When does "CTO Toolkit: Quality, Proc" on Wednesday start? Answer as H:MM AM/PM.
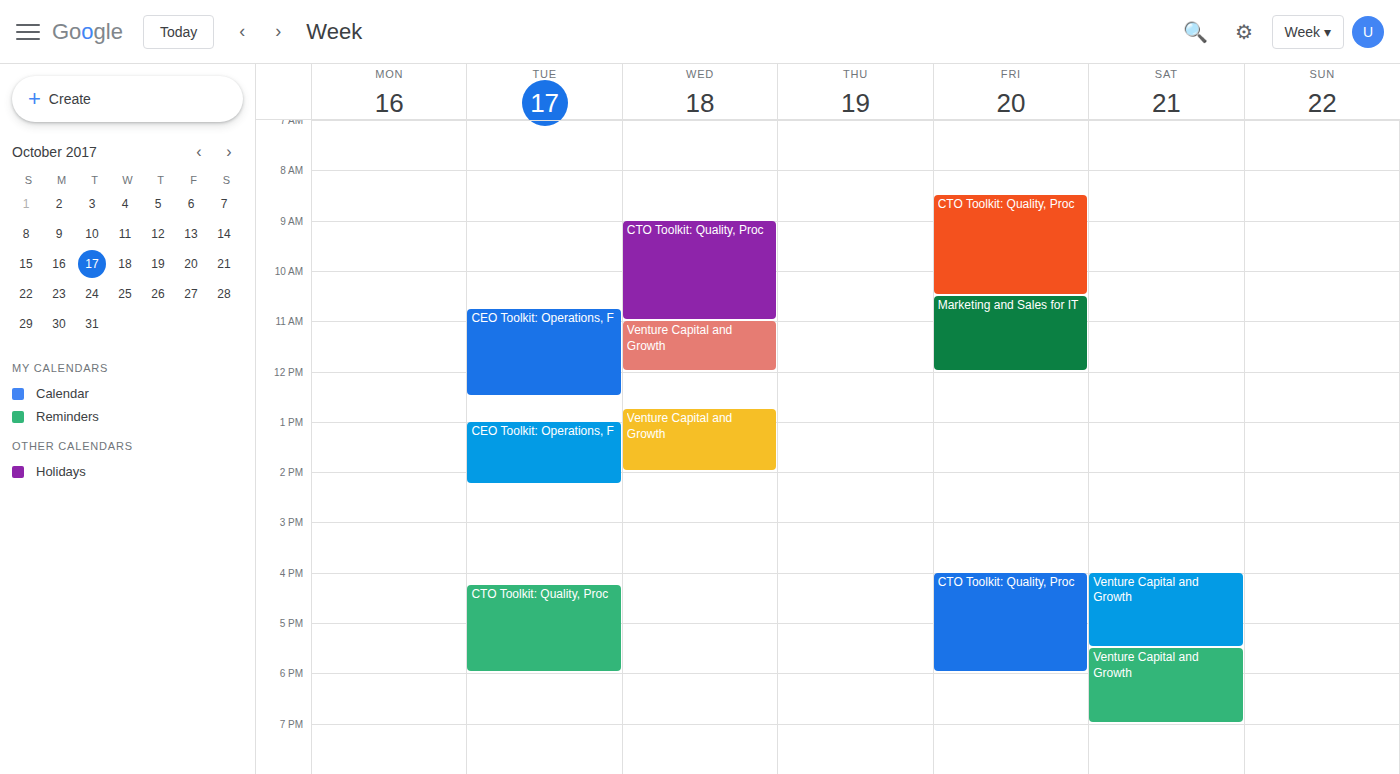
9:00 AM